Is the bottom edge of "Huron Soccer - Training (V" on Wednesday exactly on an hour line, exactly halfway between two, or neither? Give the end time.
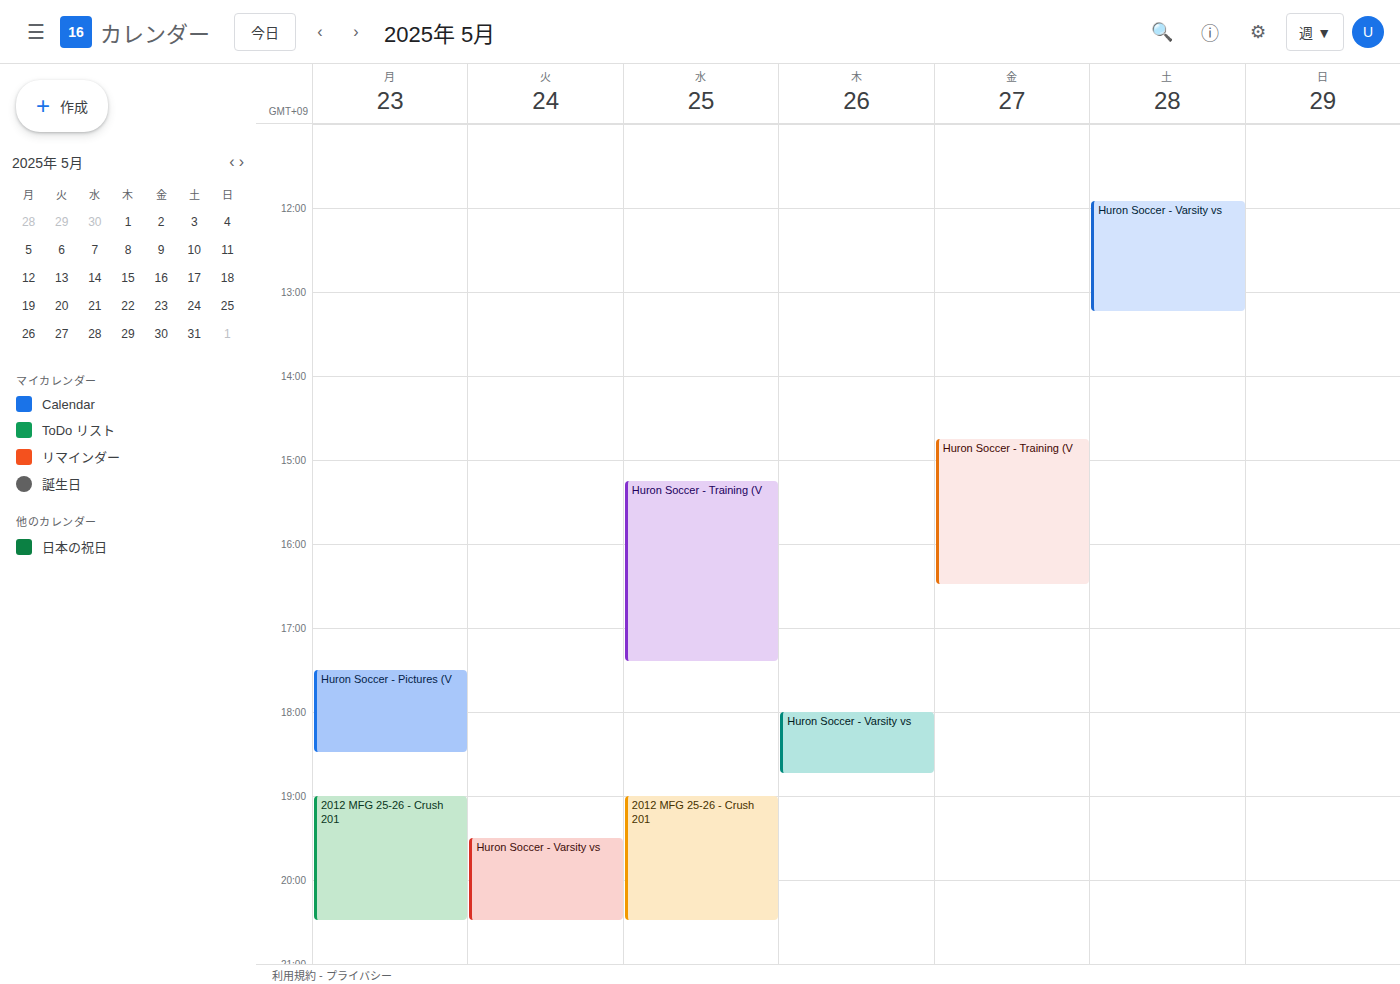
5:25 PM -- neither: 25 minutes below the 5 PM line and 35 minutes above the 6 PM line.